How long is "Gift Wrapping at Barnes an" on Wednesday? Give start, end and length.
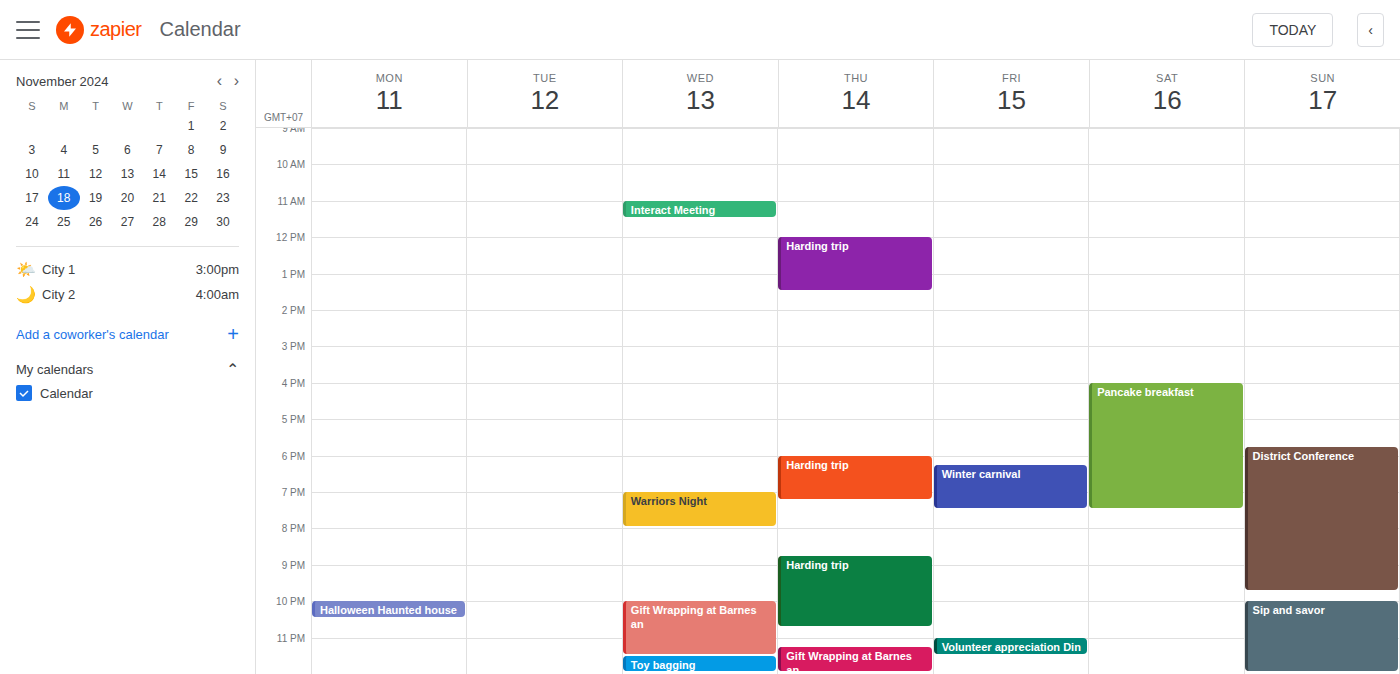
10:00 PM to 11:30 PM, 1 hour 30 minutes